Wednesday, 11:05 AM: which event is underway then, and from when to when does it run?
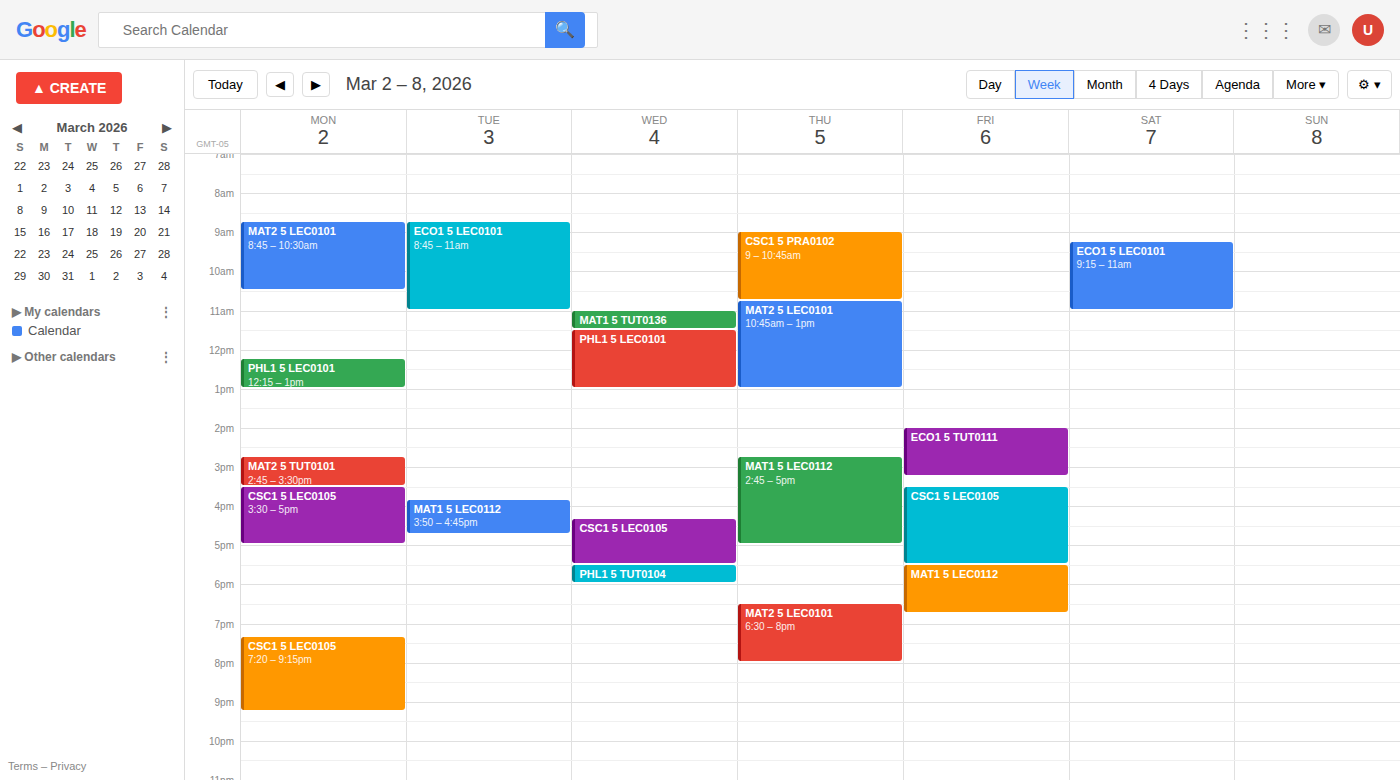
"MAT1 5 TUT0136", 11:00 AM to 11:30 AM